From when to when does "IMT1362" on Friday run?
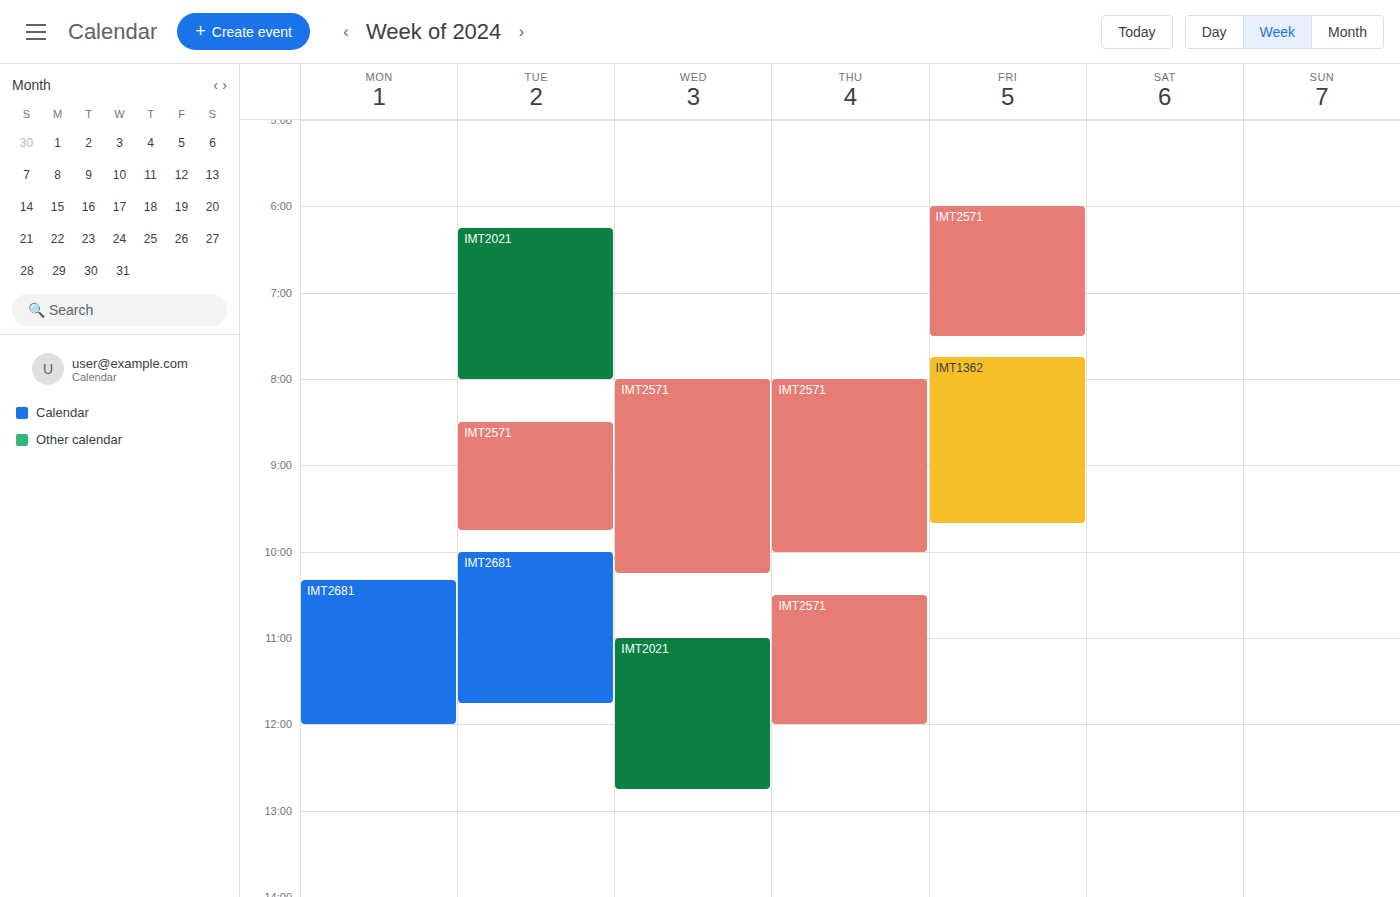
7:45 AM to 9:40 AM